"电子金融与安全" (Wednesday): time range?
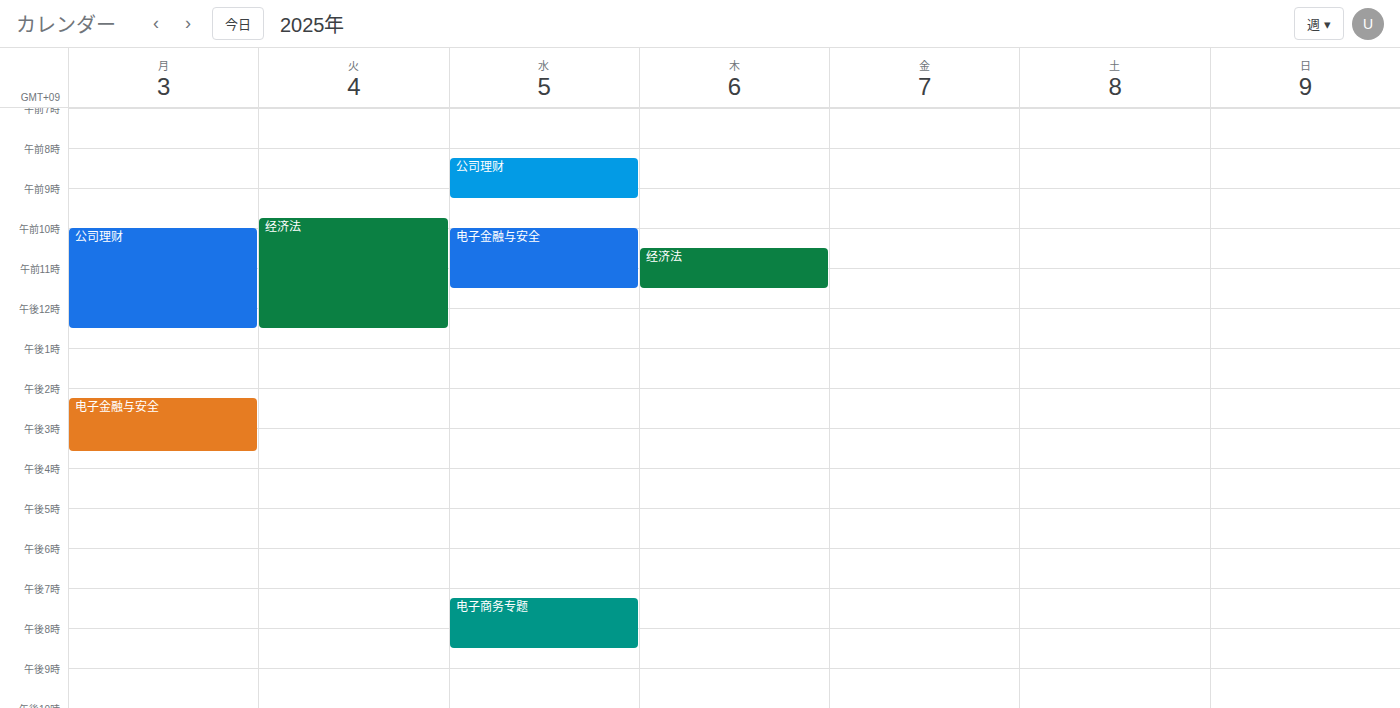
10:00 AM to 11:30 AM